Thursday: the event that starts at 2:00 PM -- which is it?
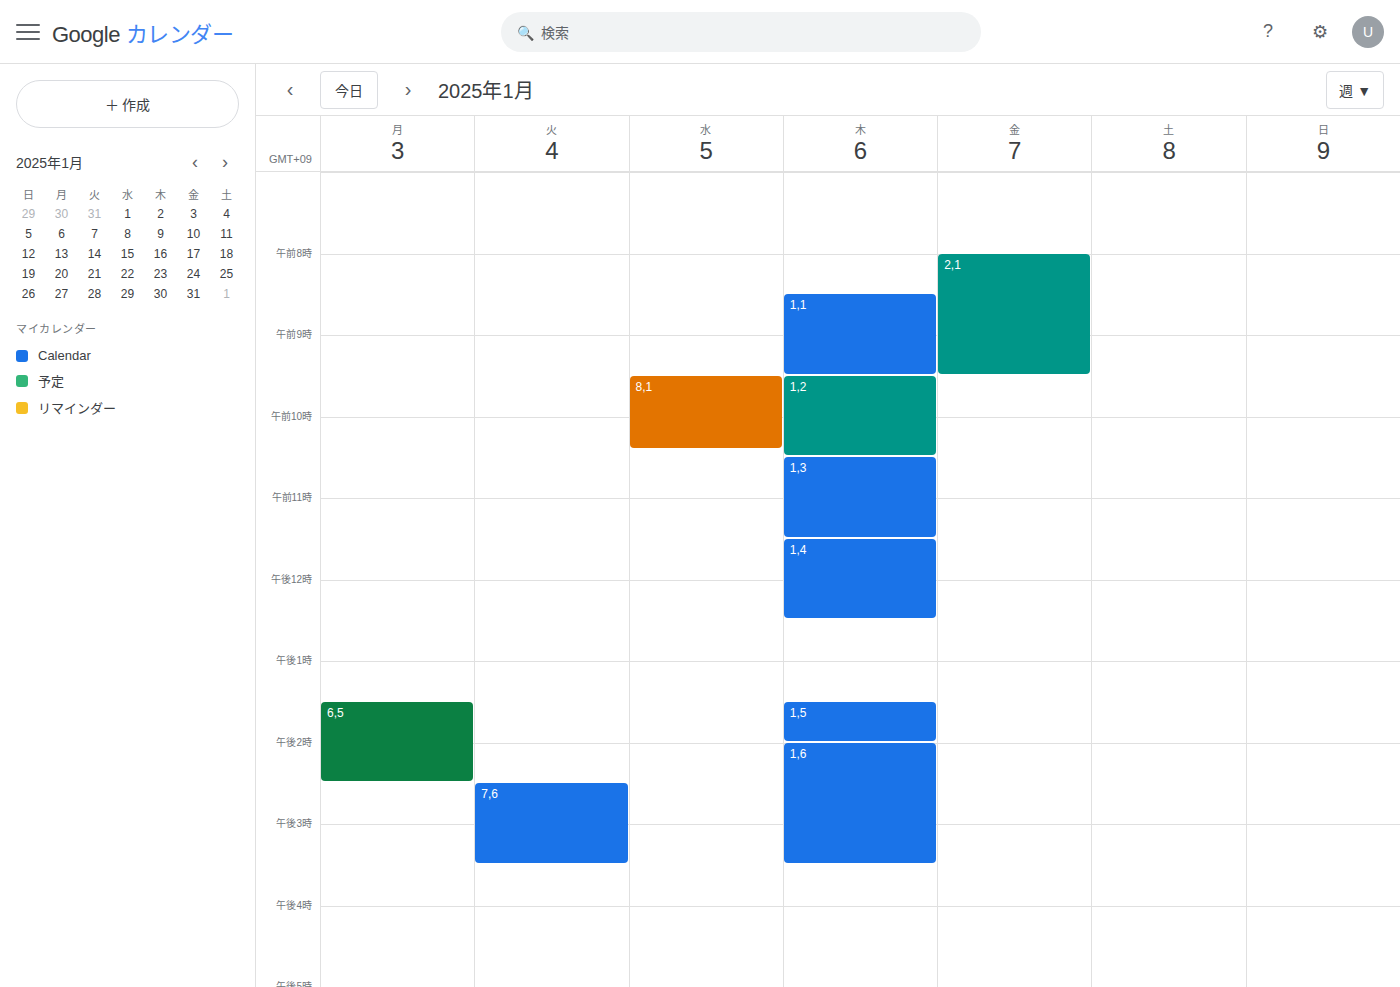
"1,6"